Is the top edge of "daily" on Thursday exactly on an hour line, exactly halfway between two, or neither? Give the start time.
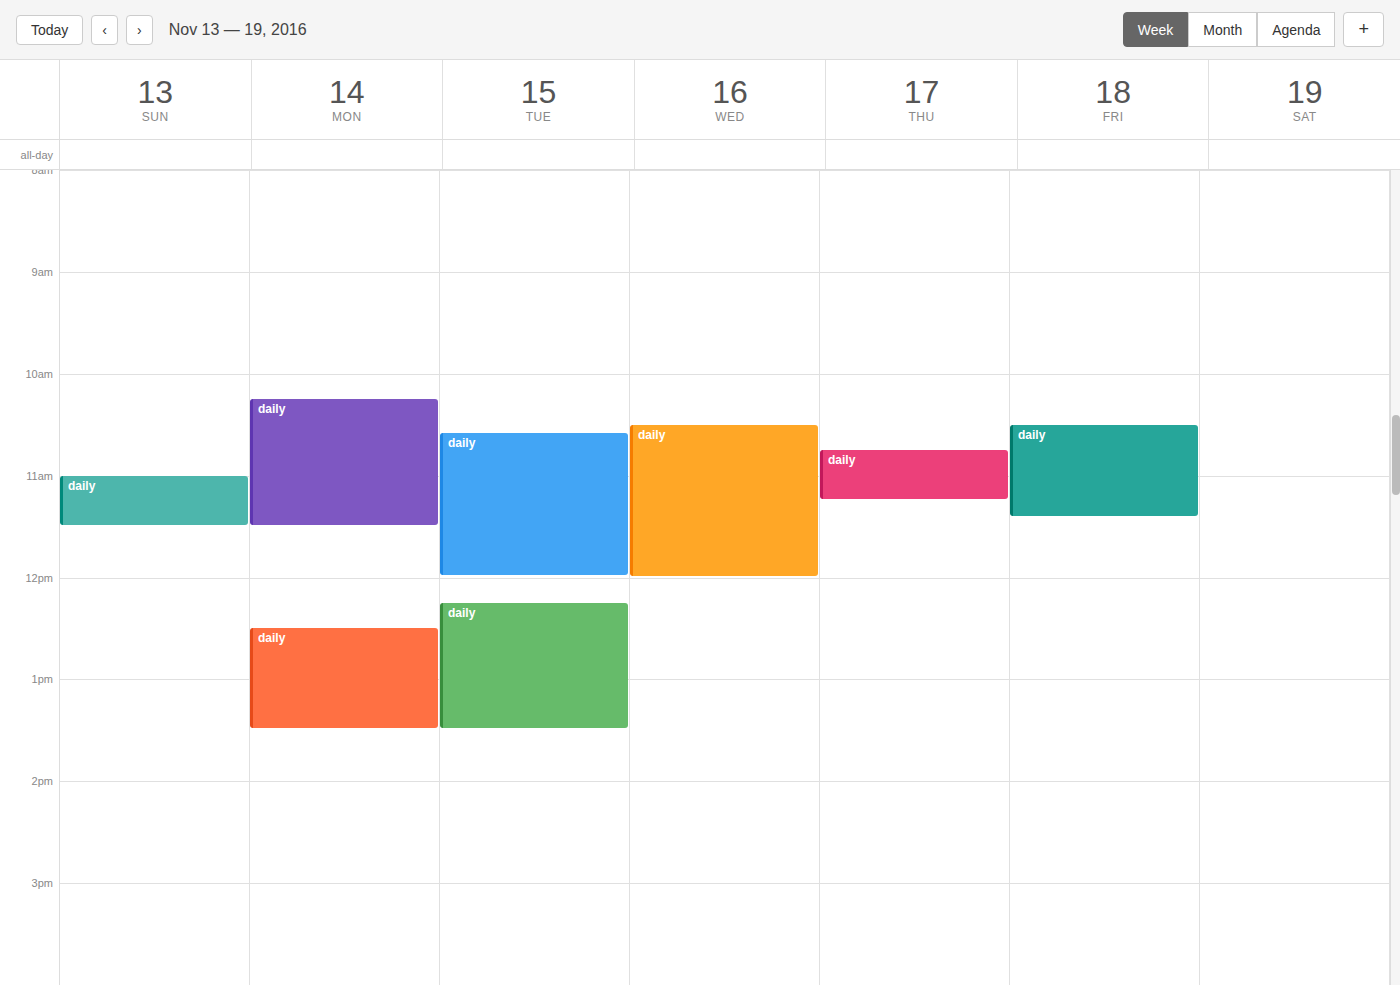
10:45 AM -- neither: three quarters of the way from the 10 AM line to the 11 AM line.